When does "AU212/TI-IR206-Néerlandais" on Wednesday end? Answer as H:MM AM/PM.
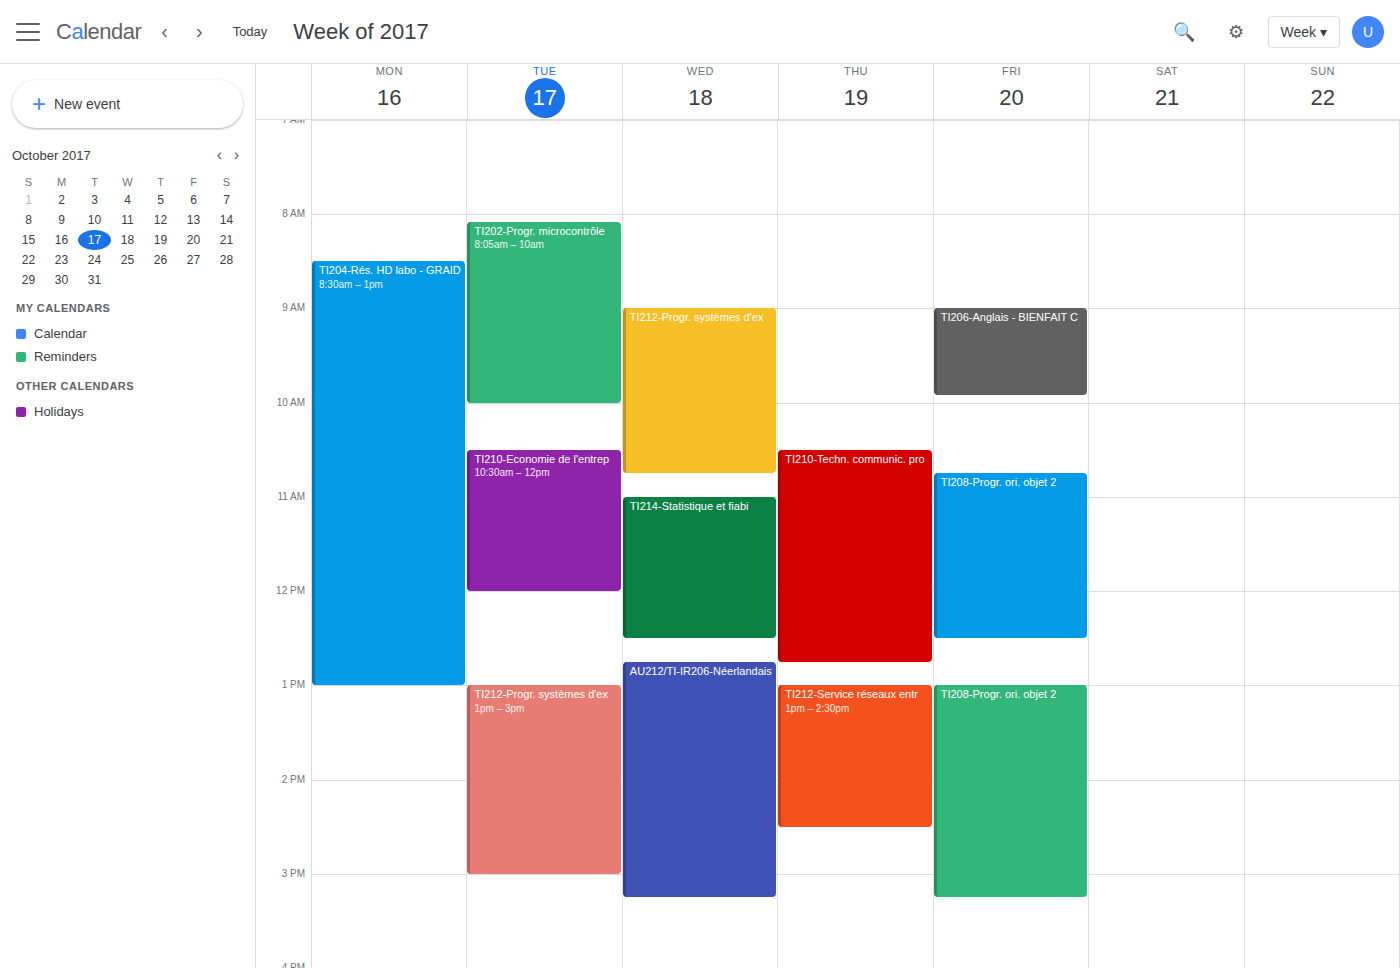
3:15 PM